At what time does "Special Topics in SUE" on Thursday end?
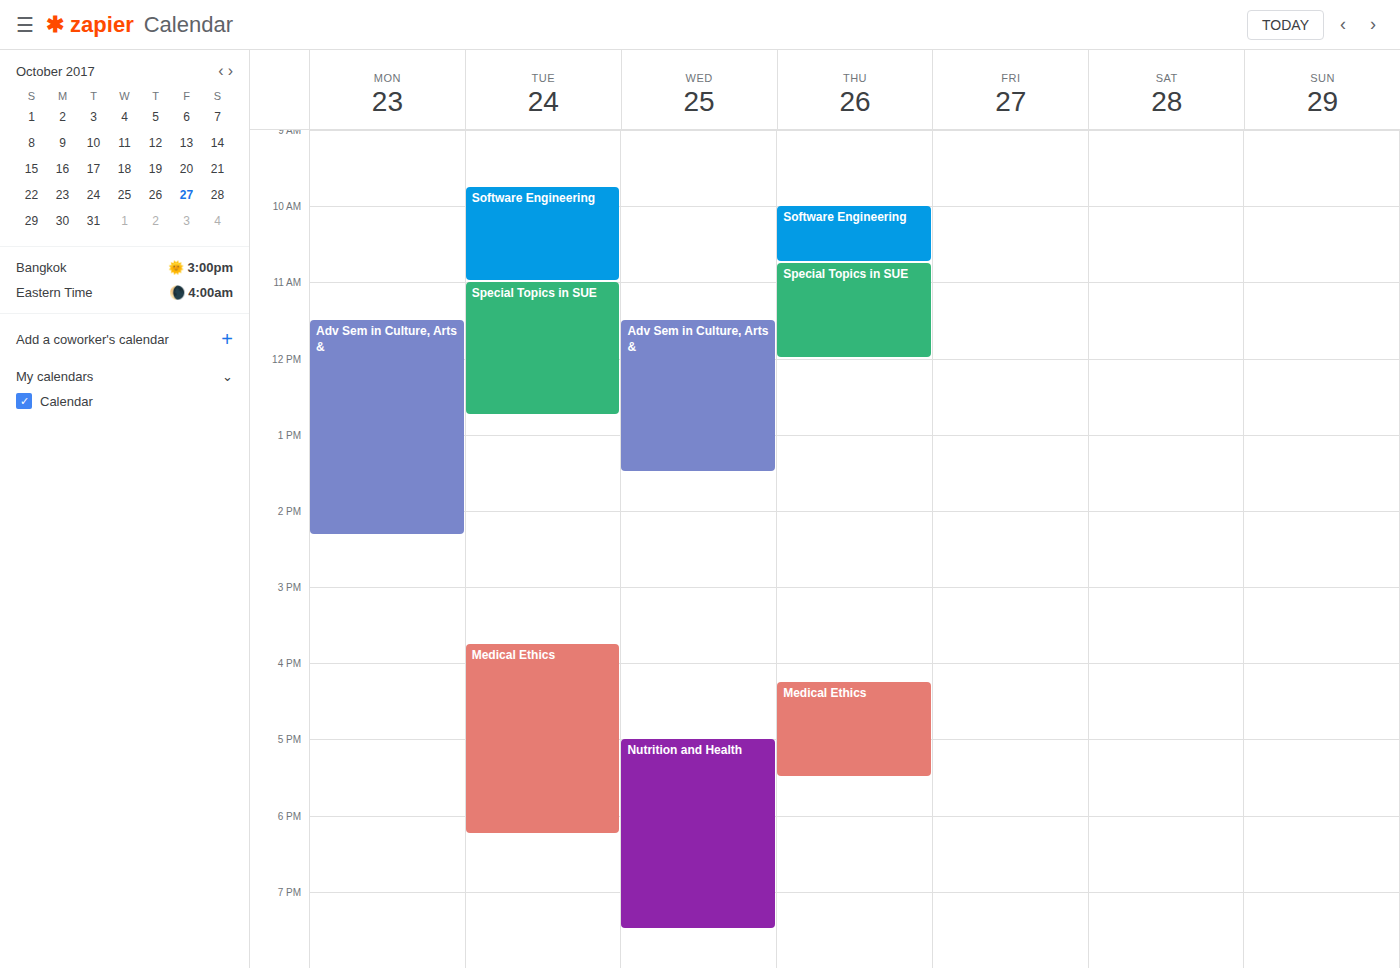
12:00 PM